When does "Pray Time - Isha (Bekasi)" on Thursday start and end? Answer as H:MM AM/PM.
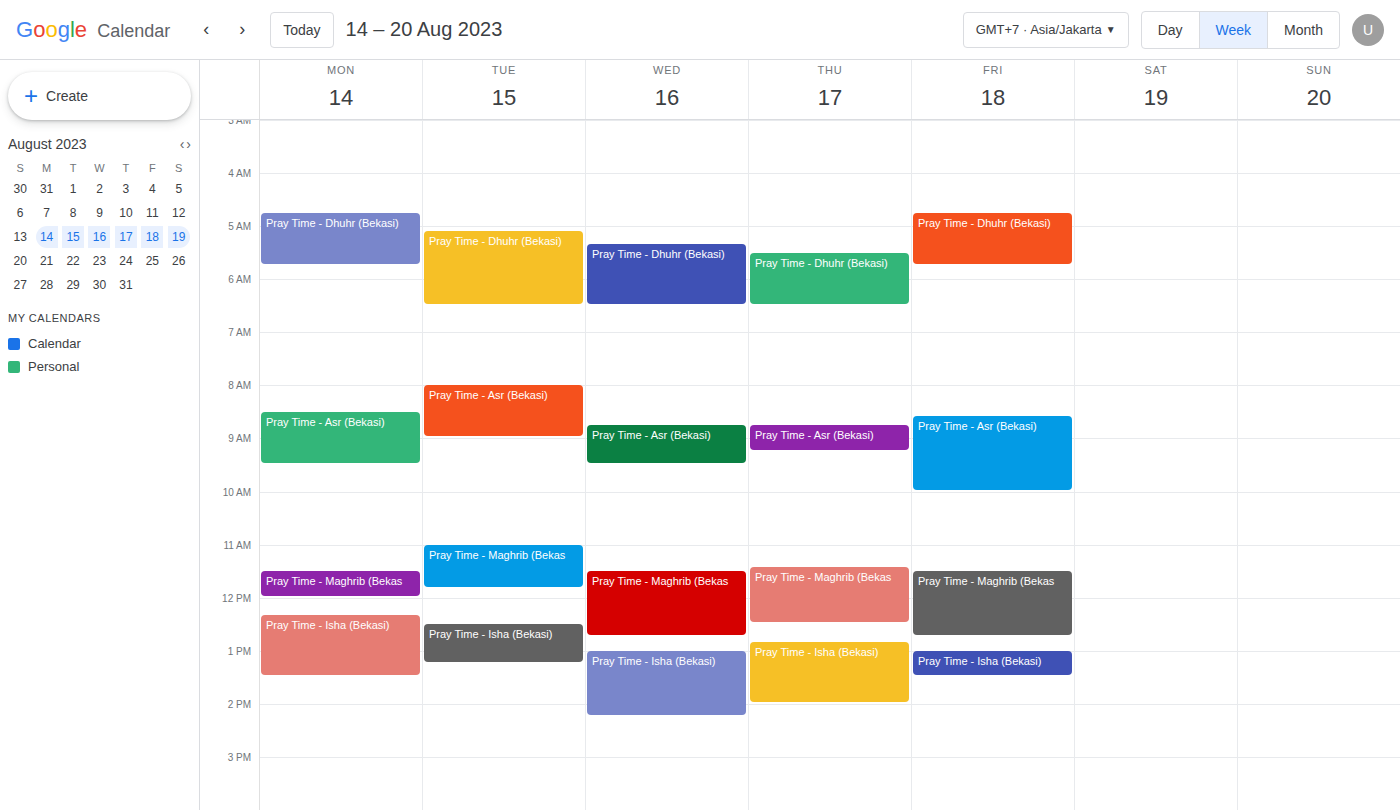
12:50 PM to 2:00 PM